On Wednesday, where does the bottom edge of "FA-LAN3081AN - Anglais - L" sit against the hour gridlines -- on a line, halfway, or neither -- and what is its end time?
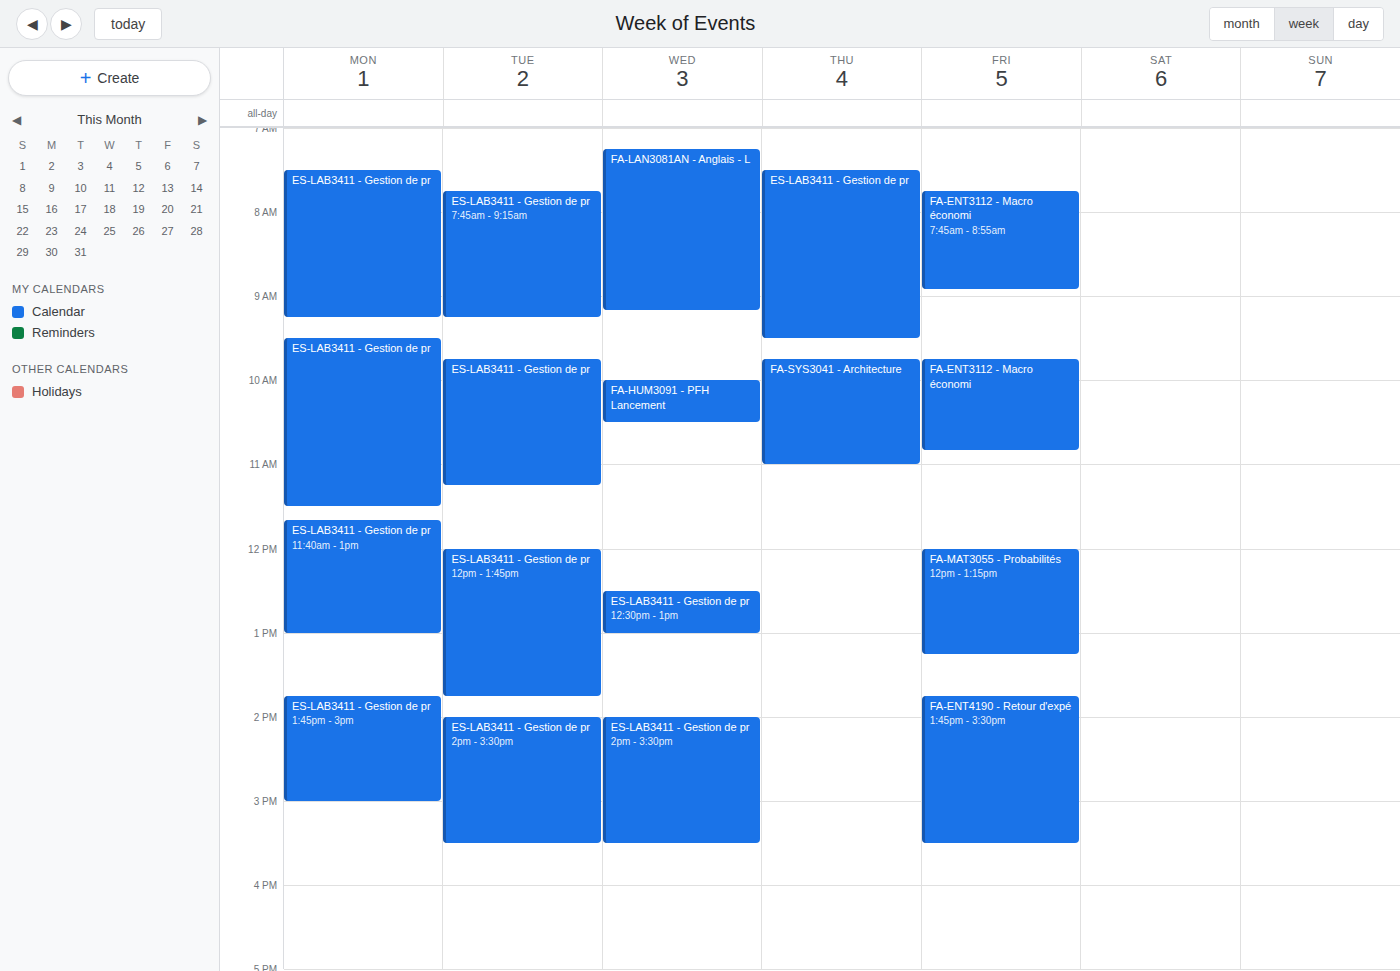
9:10 AM -- neither: 10 minutes below the 9 AM line and 50 minutes above the 10 AM line.